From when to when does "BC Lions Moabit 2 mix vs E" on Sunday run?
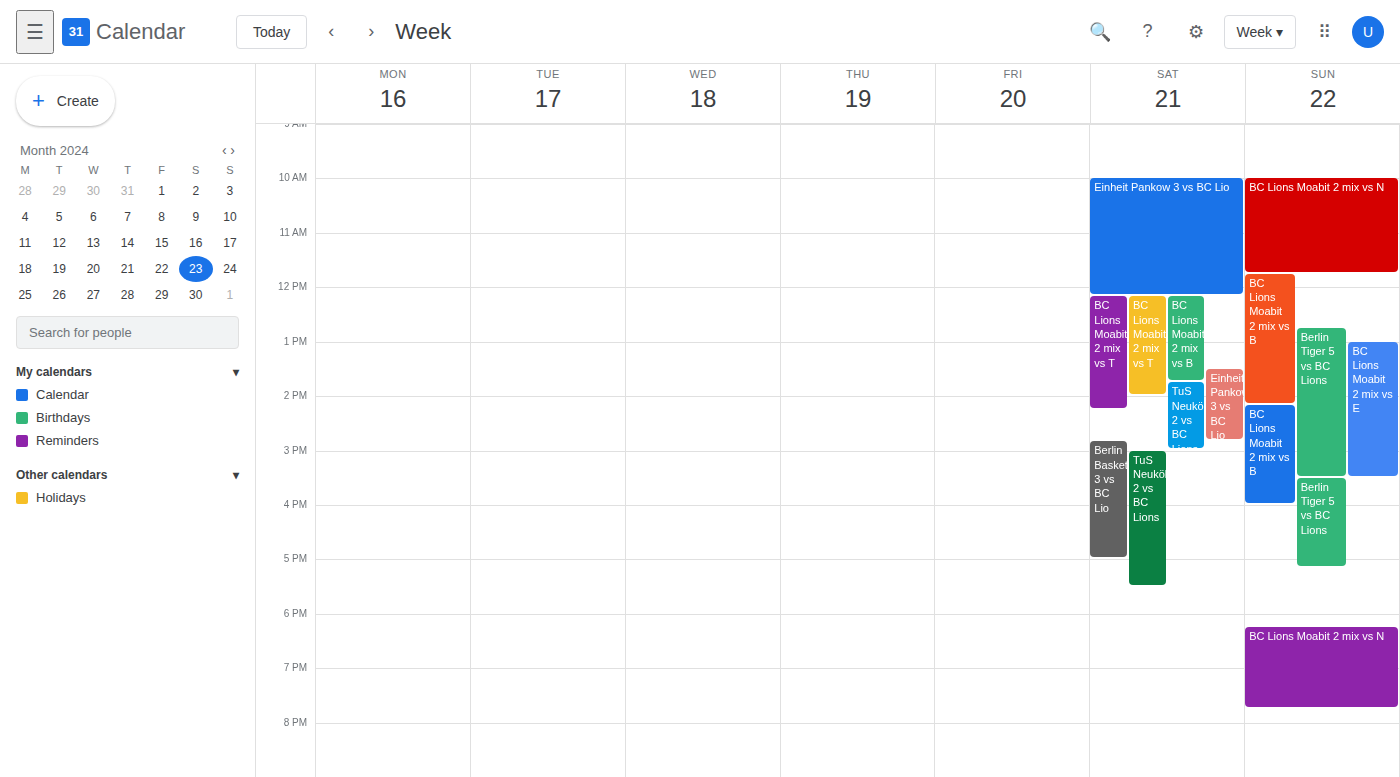
1:00 PM to 3:30 PM